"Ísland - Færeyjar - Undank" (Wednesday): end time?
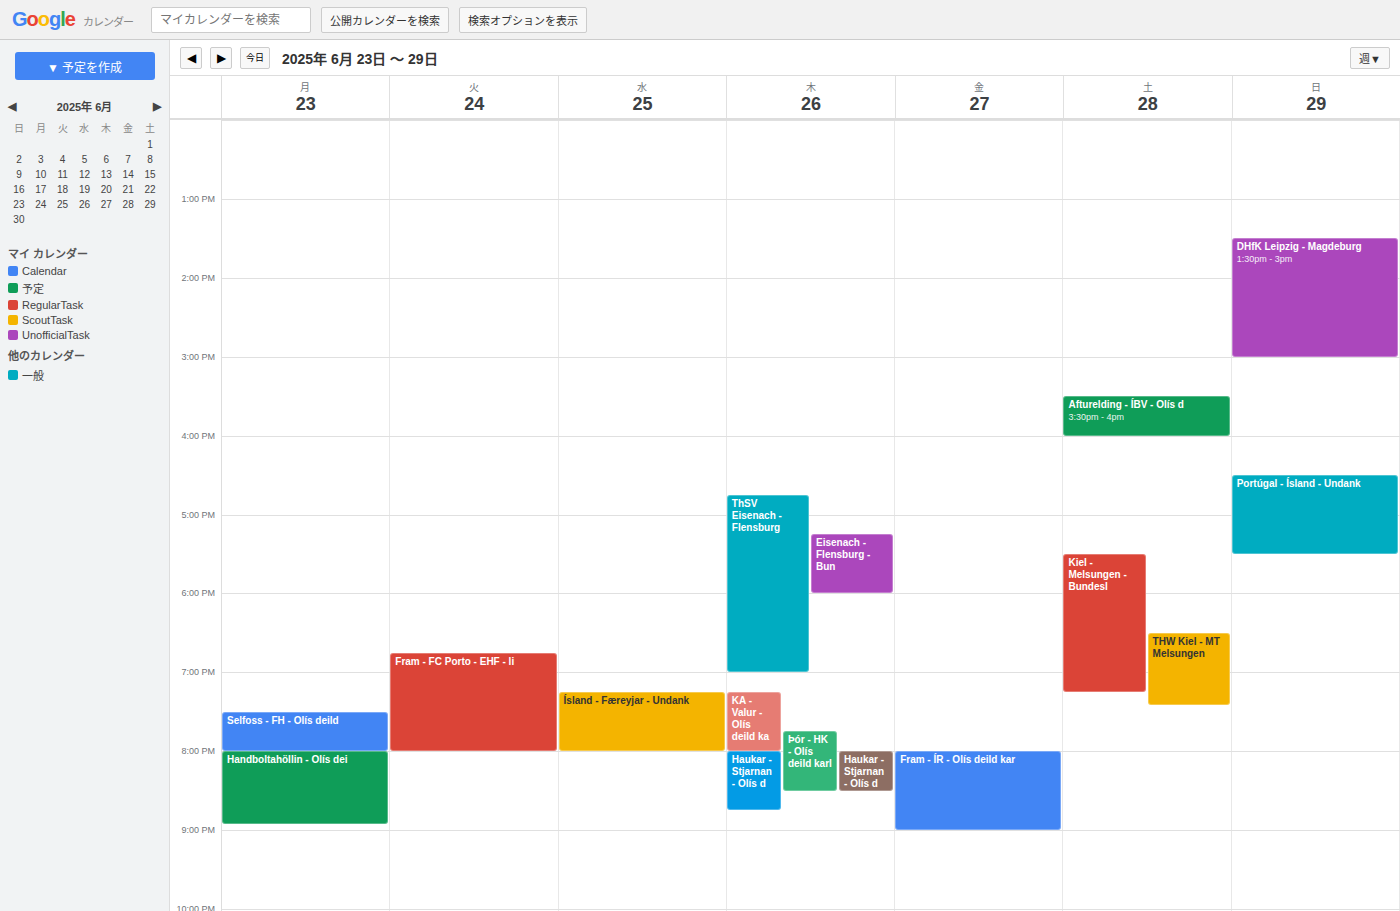
8:00 PM